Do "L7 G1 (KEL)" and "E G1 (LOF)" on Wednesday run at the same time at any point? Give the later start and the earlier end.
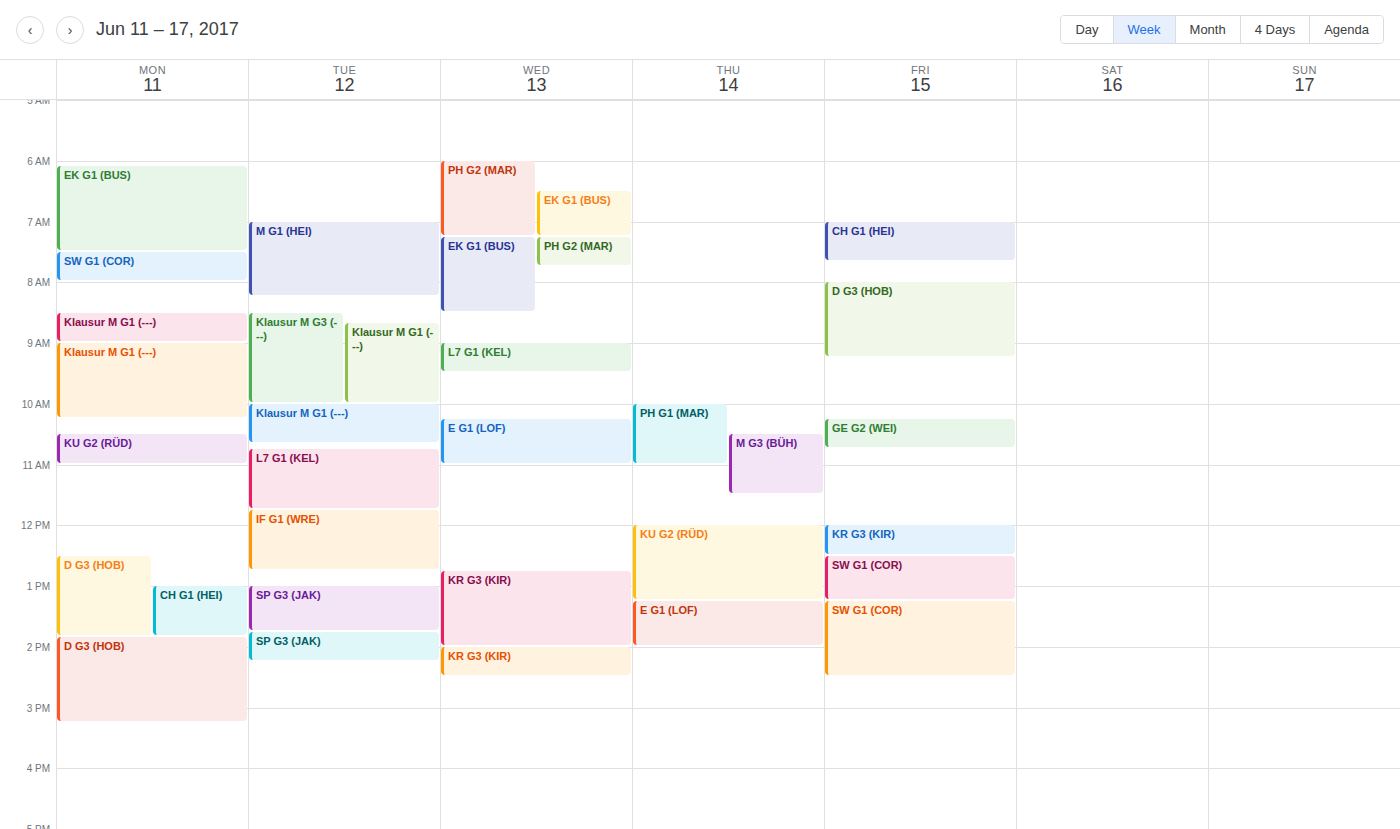
"L7 G1 (KEL)" ends at 9:30 AM and "E G1 (LOF)" starts at 10:15 AM -- no overlap.